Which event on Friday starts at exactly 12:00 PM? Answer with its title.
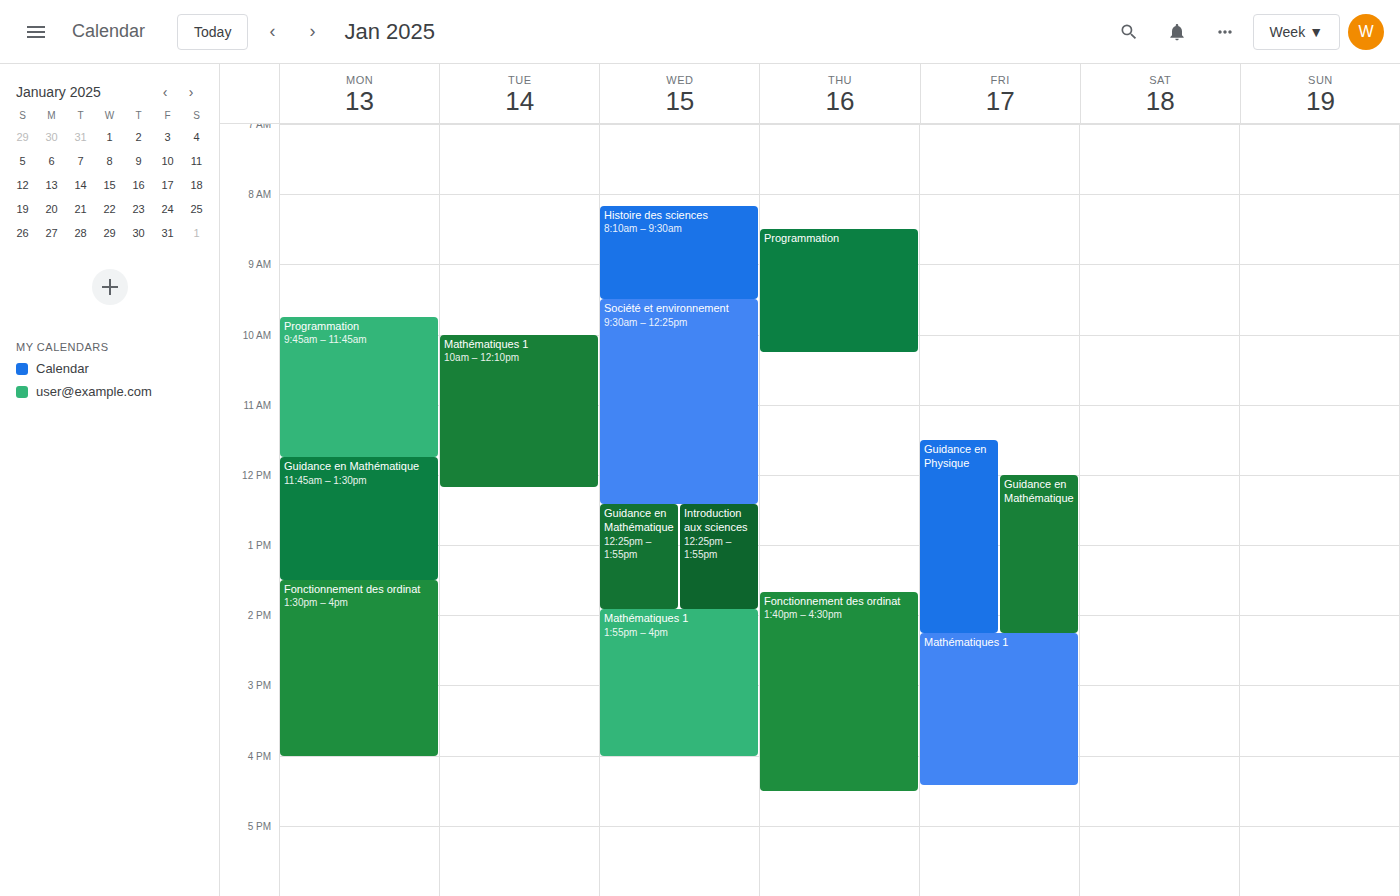
"Guidance en Mathématique"